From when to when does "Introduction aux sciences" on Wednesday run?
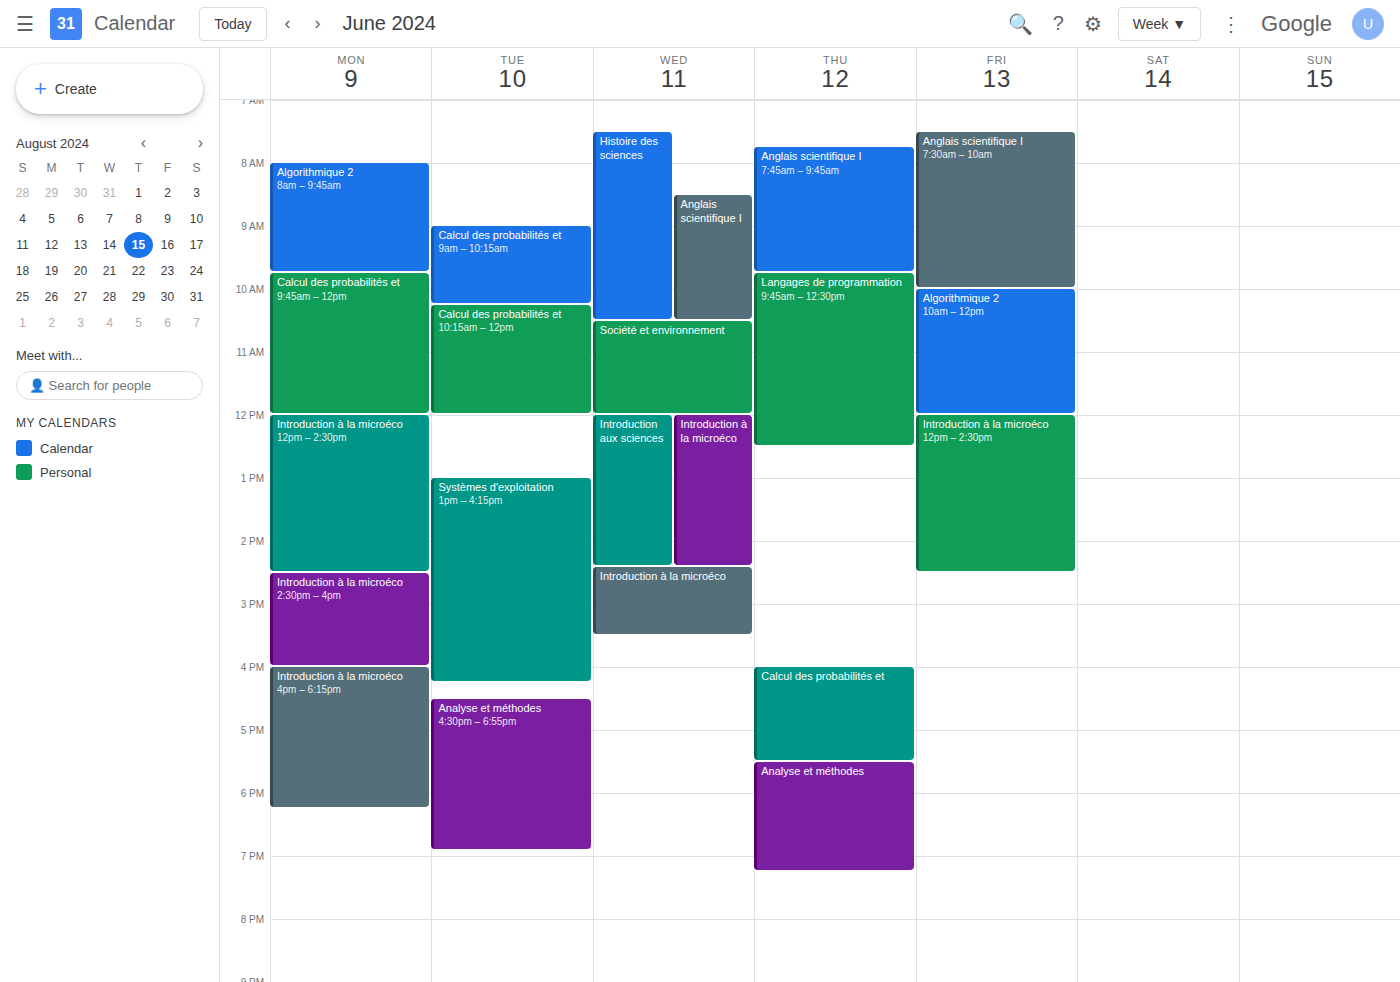
12:00 PM to 2:25 PM